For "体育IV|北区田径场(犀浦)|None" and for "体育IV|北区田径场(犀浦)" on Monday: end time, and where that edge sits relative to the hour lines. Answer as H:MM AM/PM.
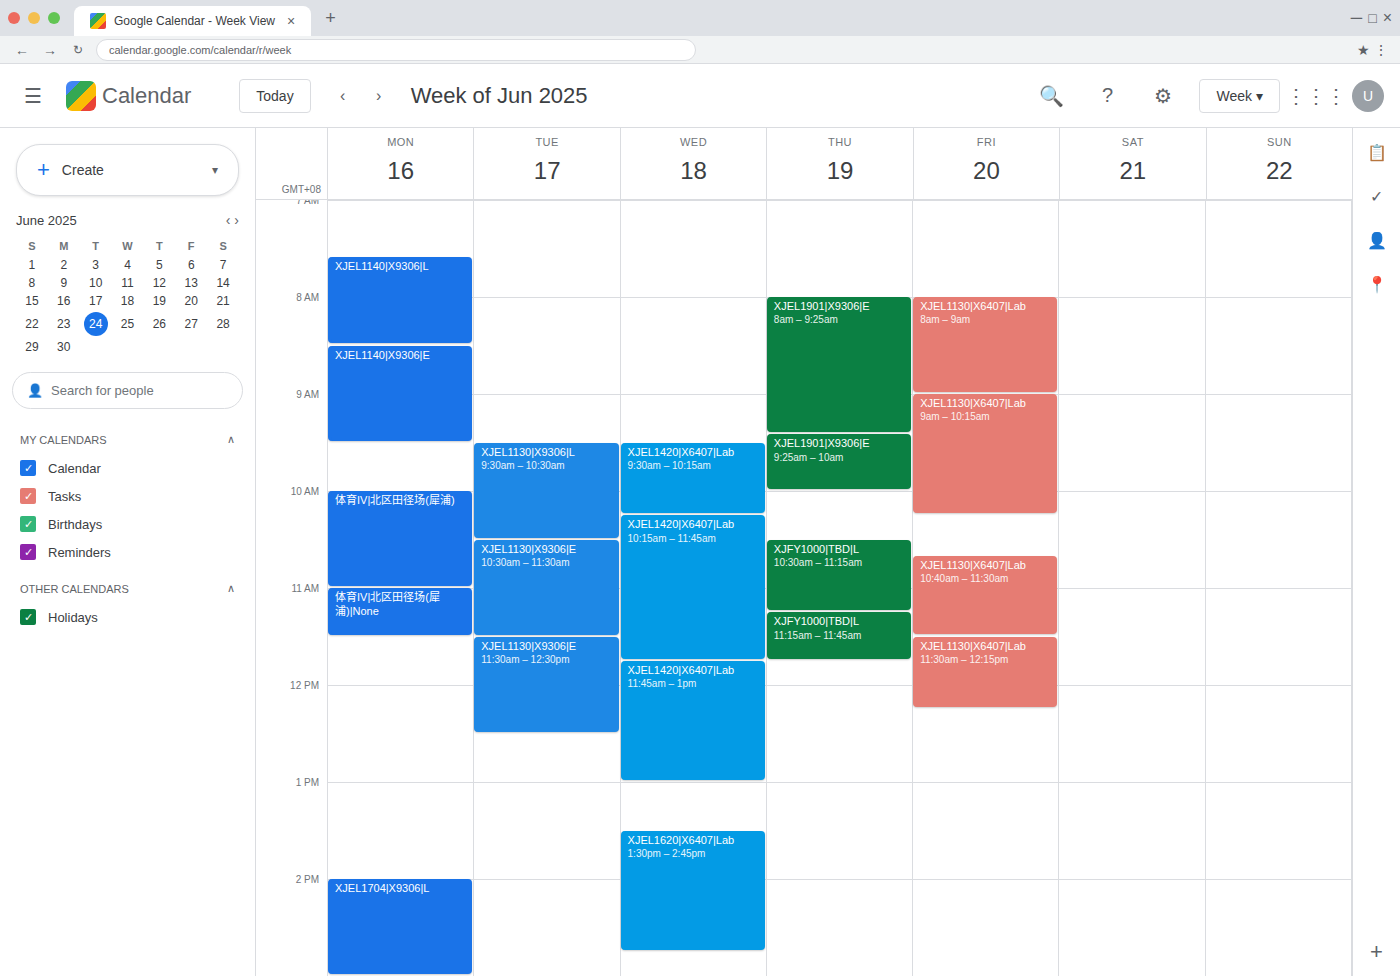
"体育IV|北区田径场(犀浦)|None": 11:30 AM, halfway between the 11 AM and 12 PM lines. "体育IV|北区田径场(犀浦)": 11:00 AM, exactly on the 11 AM line.